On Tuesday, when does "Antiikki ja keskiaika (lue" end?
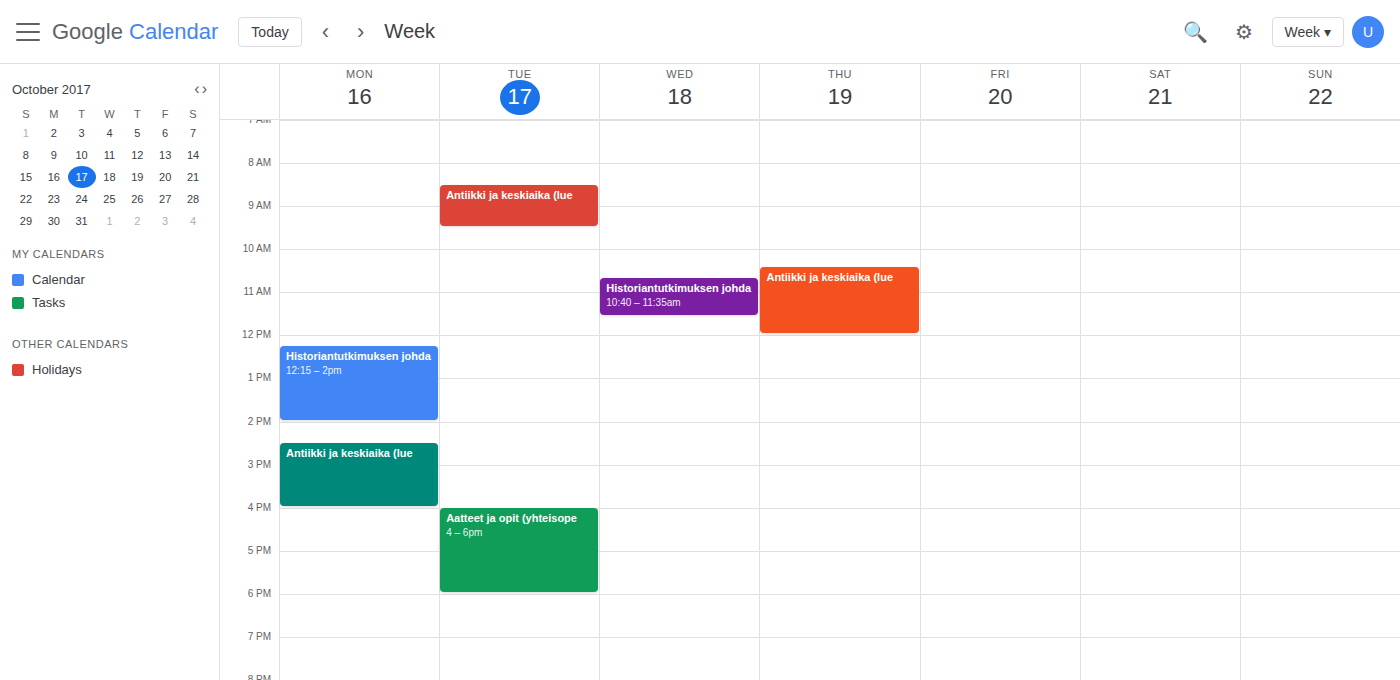
9:30 AM